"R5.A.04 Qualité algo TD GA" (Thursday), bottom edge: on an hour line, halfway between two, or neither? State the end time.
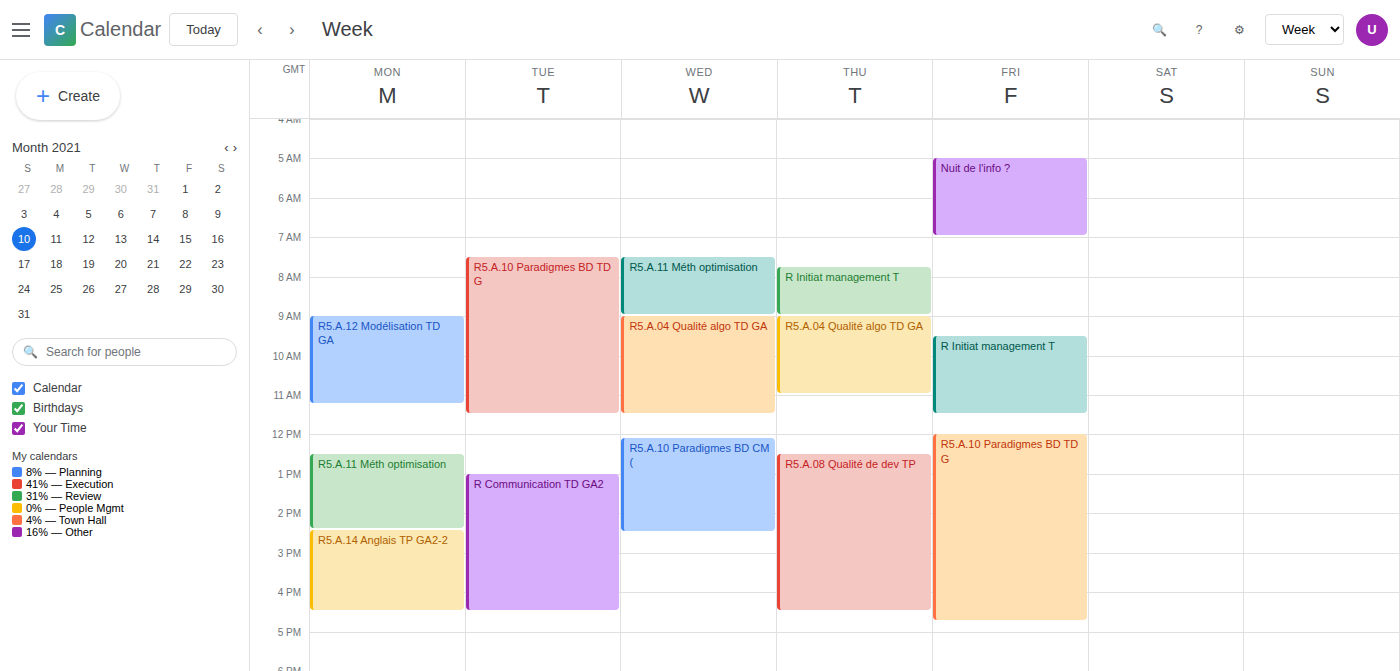
11:00 AM -- exactly on the 11 AM line.